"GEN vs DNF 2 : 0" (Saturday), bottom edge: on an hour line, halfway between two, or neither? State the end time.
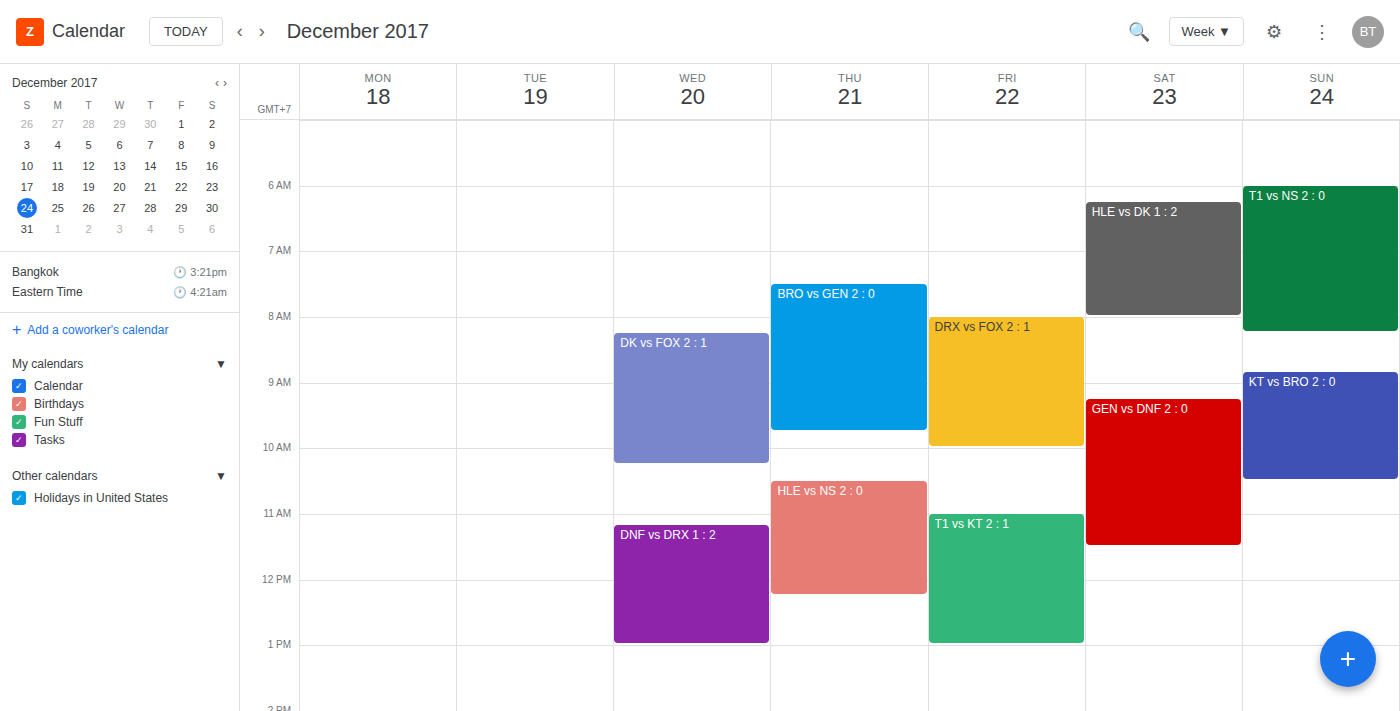
11:30 AM -- halfway between the 11 AM and 12 PM lines.